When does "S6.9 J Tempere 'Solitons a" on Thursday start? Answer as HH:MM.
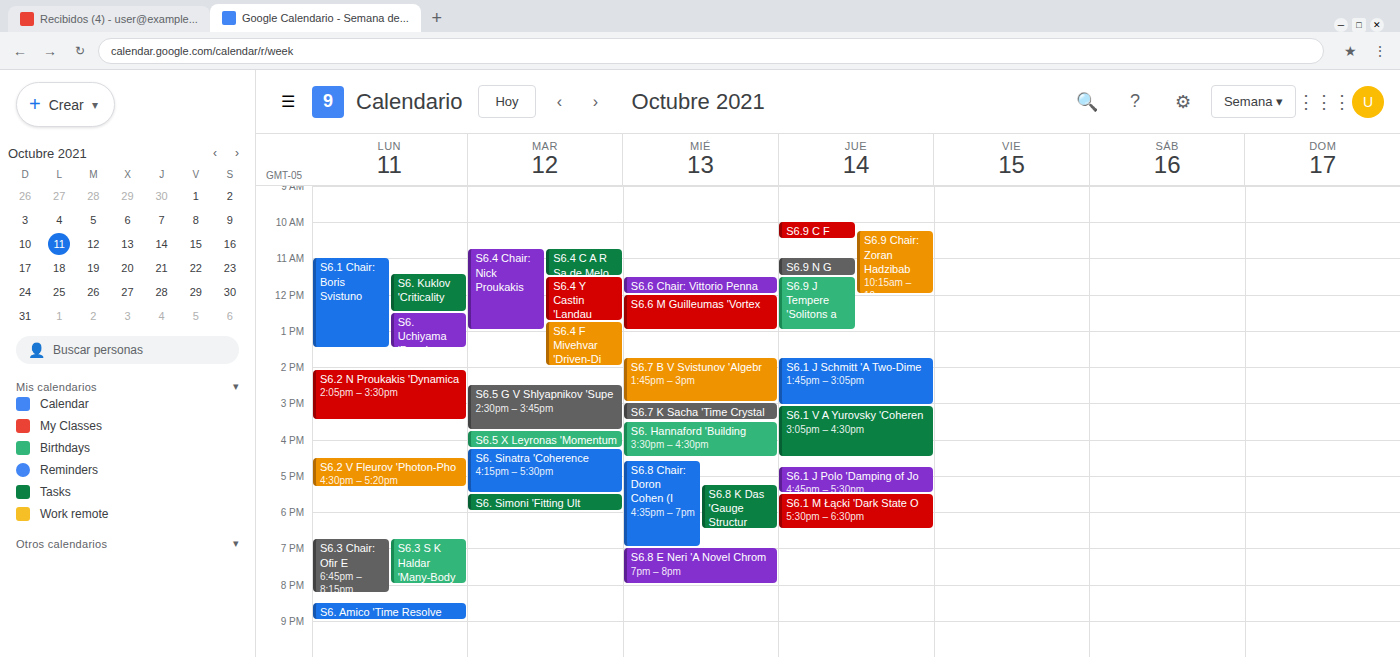
11:30